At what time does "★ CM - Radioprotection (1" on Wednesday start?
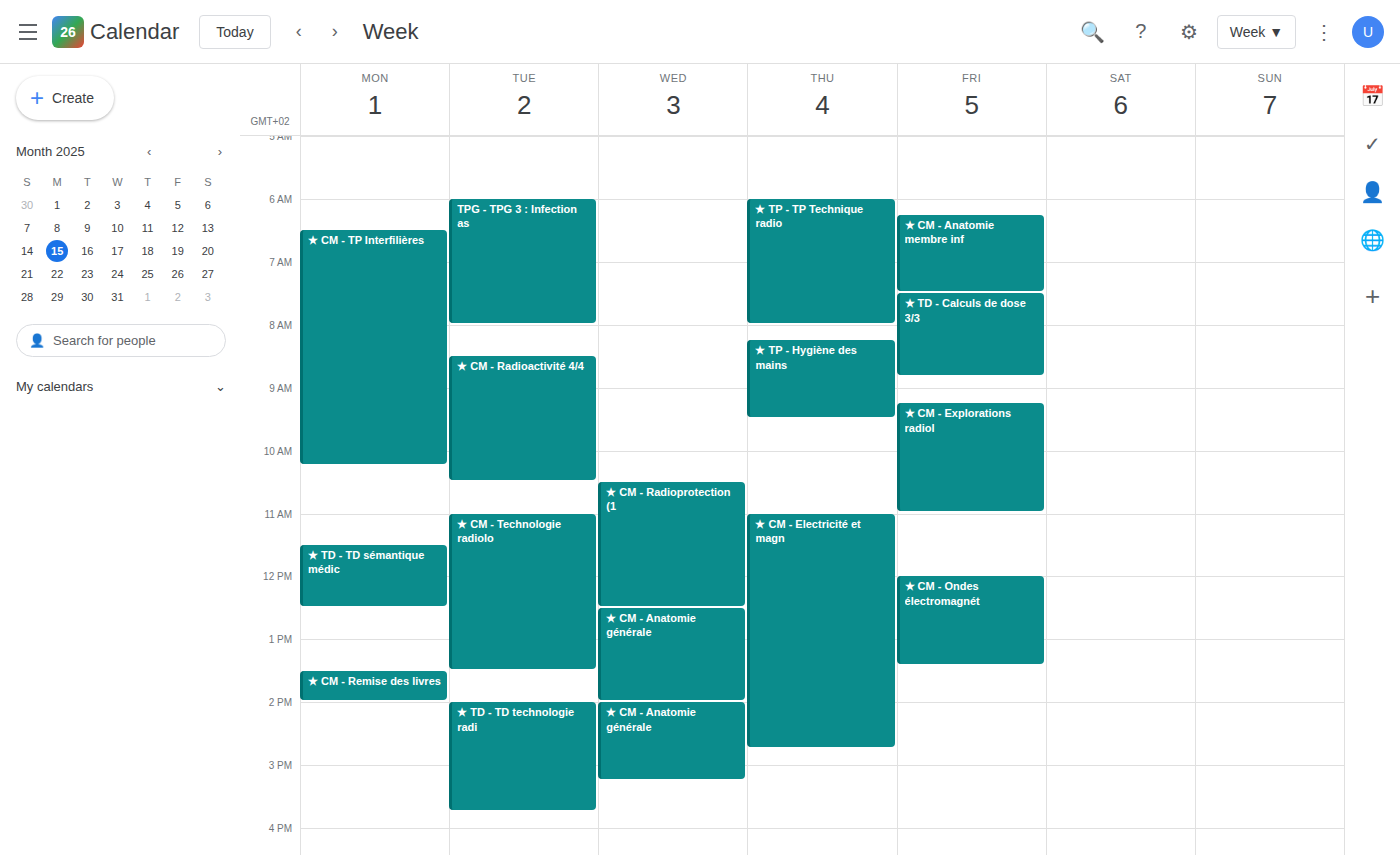
10:30 AM